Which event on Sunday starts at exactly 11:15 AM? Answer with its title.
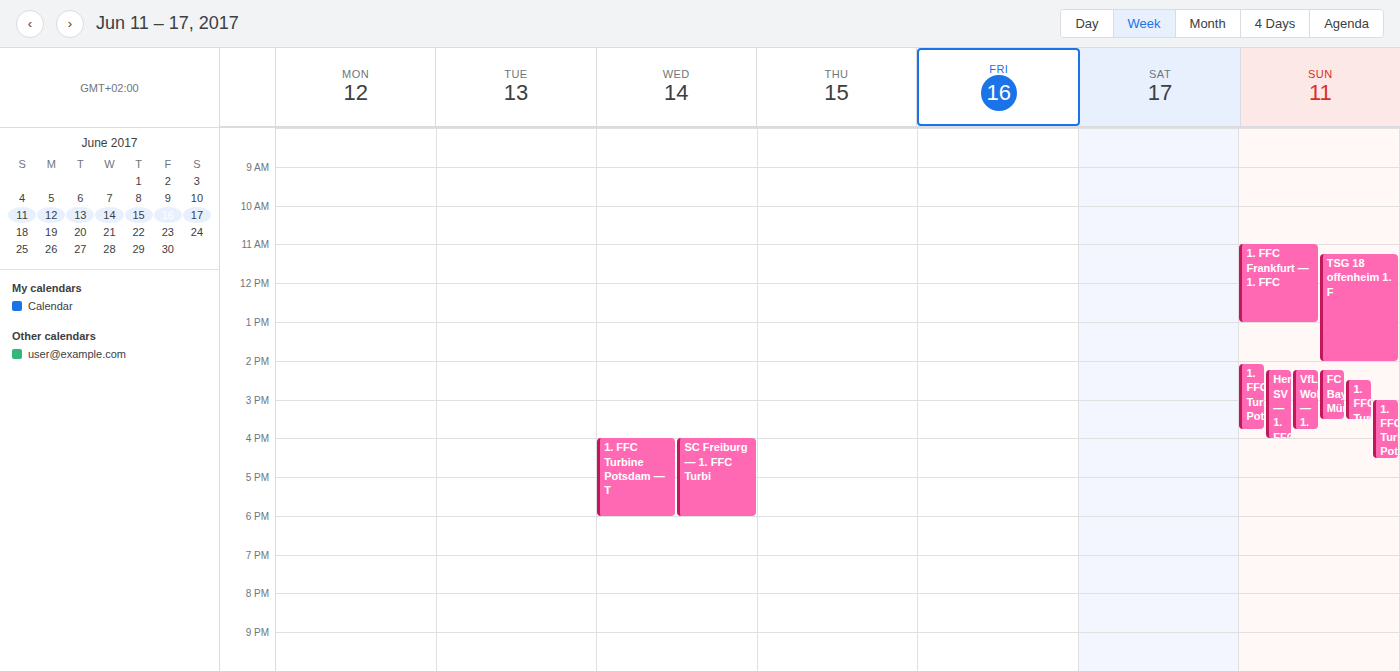
"TSG 18 offenheim 1. F"